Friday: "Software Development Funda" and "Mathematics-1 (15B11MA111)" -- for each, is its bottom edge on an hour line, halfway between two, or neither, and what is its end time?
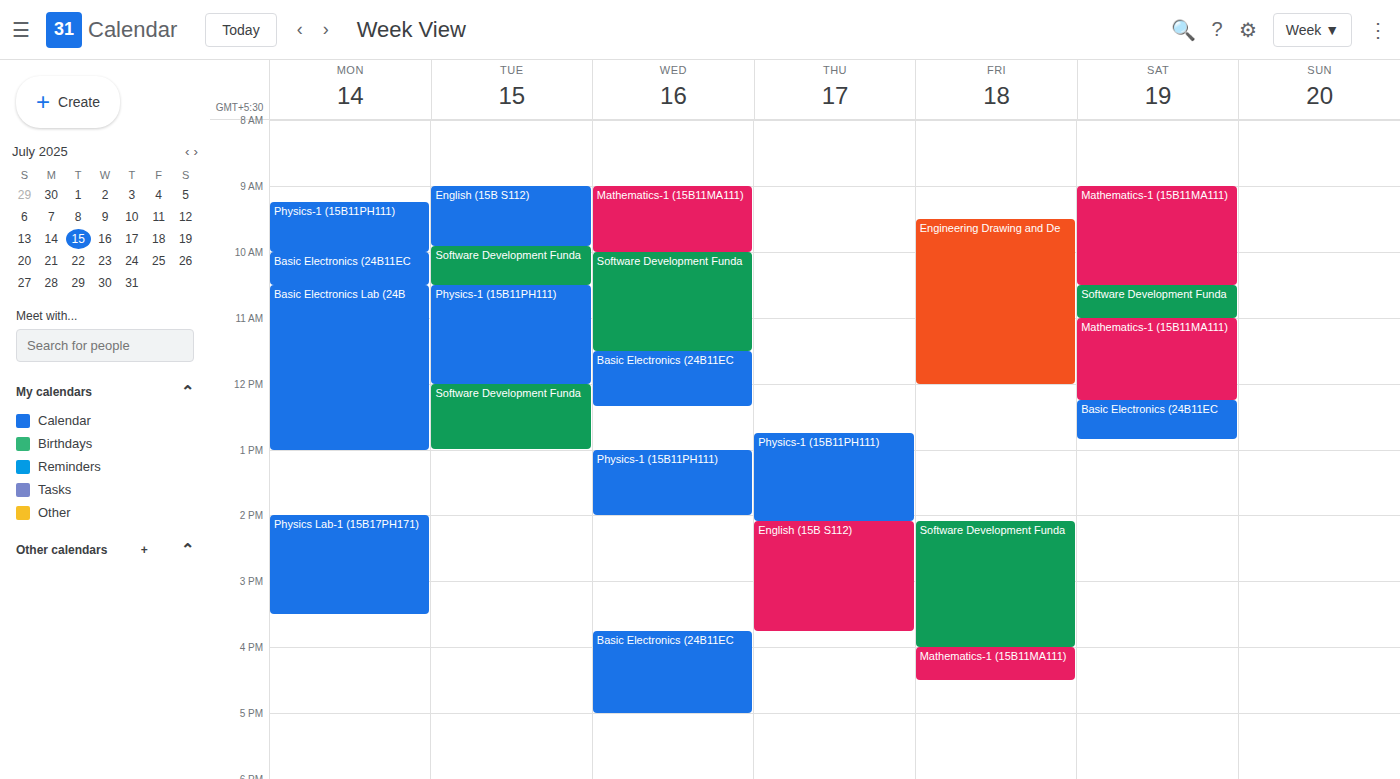
"Software Development Funda": 4:00 PM, exactly on the 4 PM line. "Mathematics-1 (15B11MA111)": 4:30 PM, halfway between the 4 PM and 5 PM lines.